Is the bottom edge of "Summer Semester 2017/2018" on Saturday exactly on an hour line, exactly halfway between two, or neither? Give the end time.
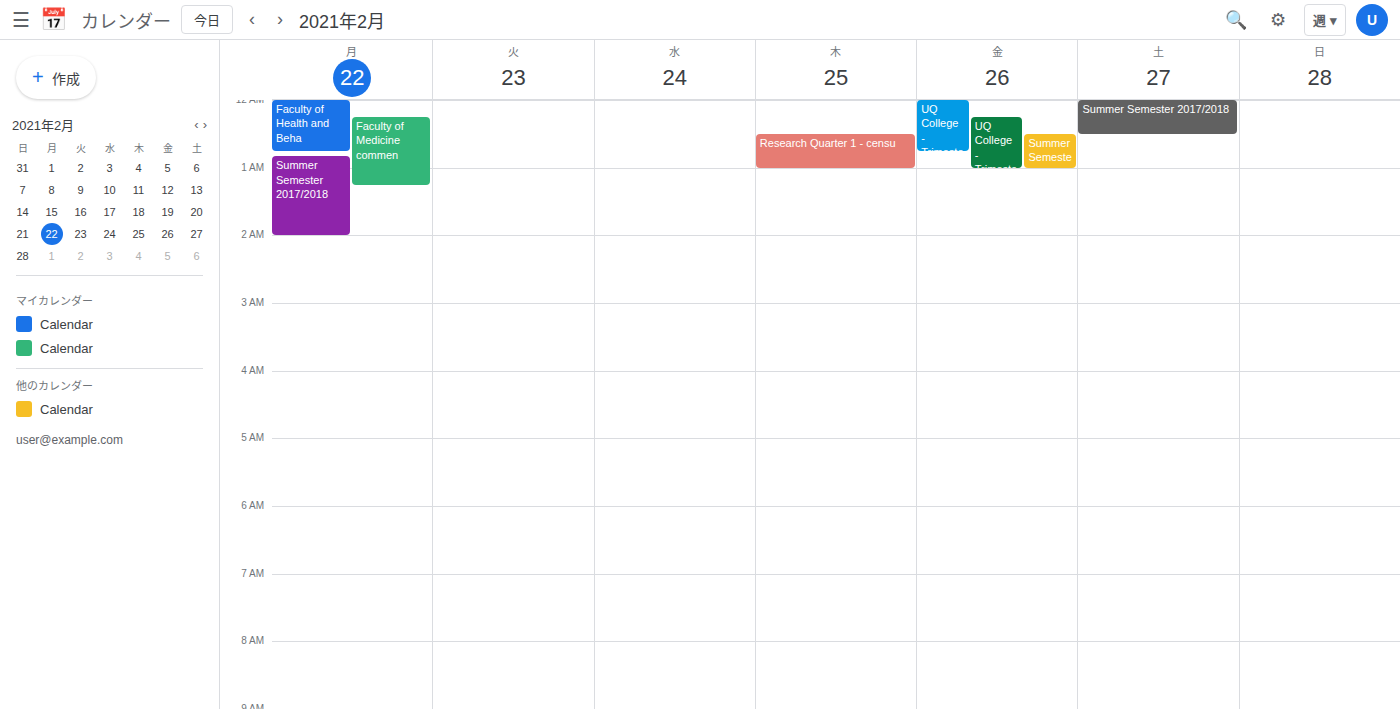
00:30 -- halfway between the 00:00 and 01:00 lines.